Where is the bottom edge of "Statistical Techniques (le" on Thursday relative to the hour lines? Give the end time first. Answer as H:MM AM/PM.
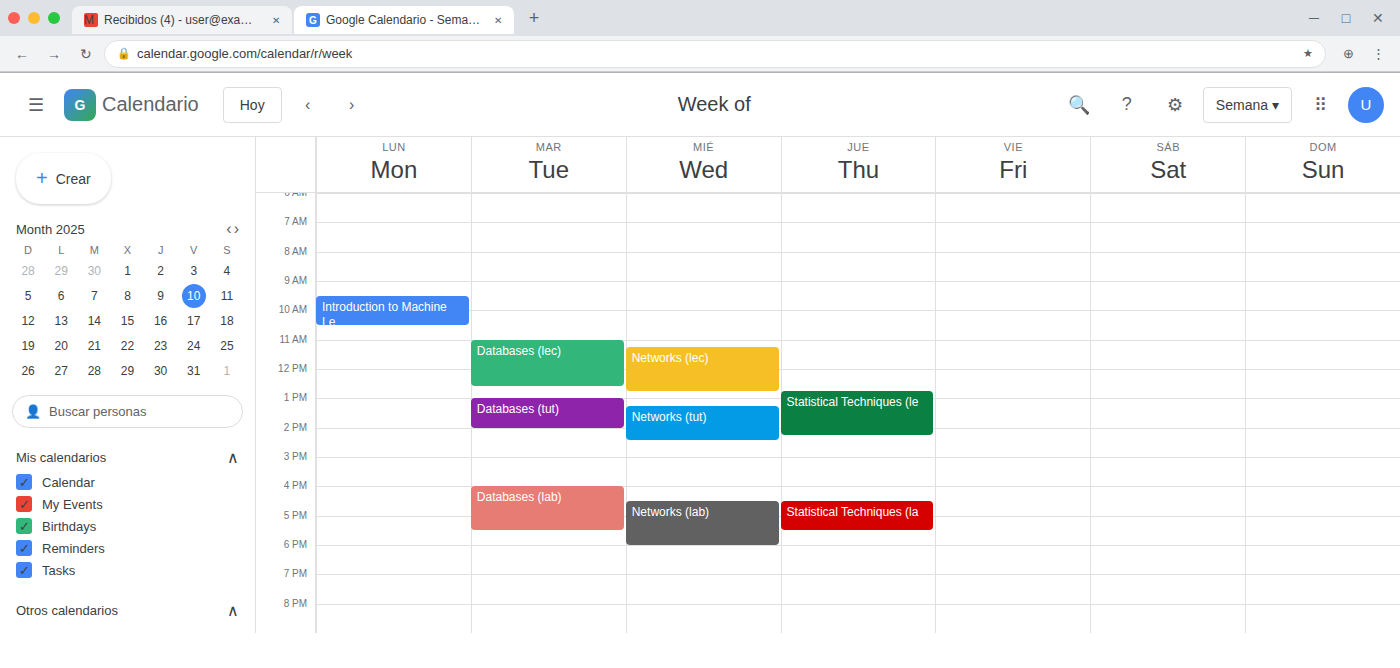
2:15 PM -- neither: a quarter of the way from the 2 PM line to the 3 PM line.